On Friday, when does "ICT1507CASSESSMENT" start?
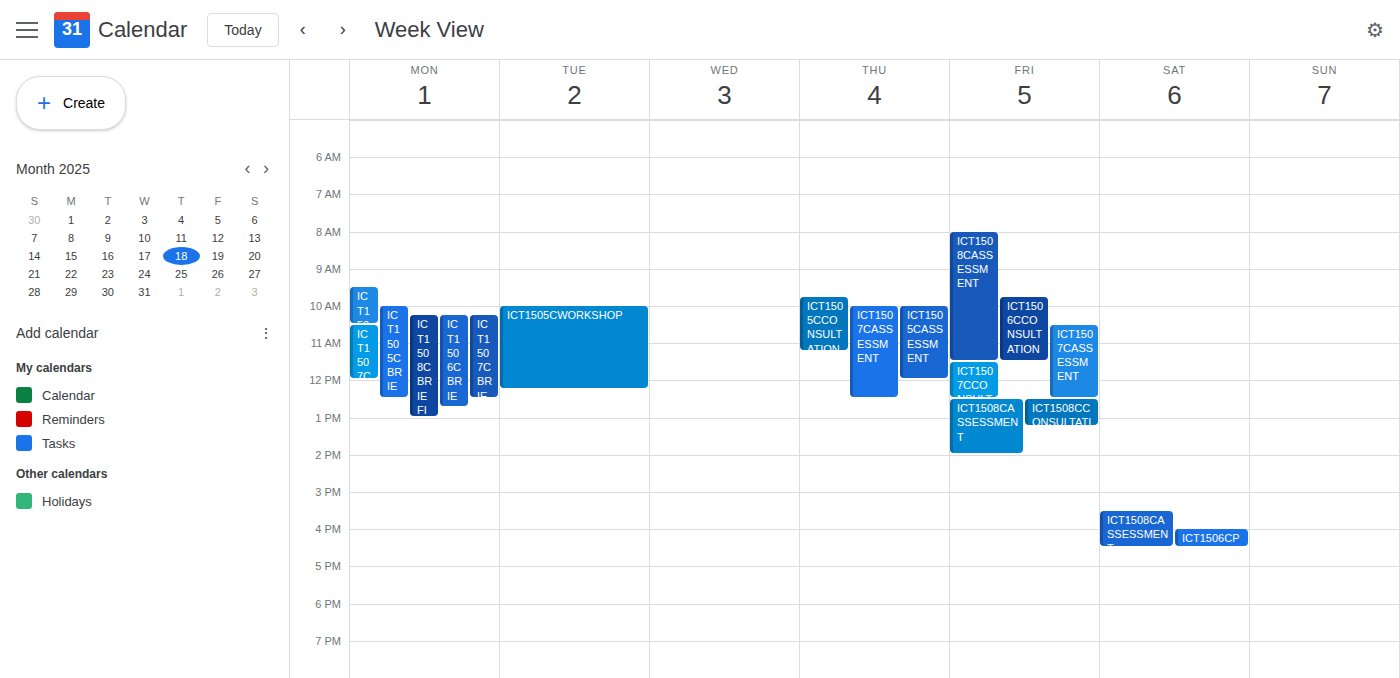
10:30 AM